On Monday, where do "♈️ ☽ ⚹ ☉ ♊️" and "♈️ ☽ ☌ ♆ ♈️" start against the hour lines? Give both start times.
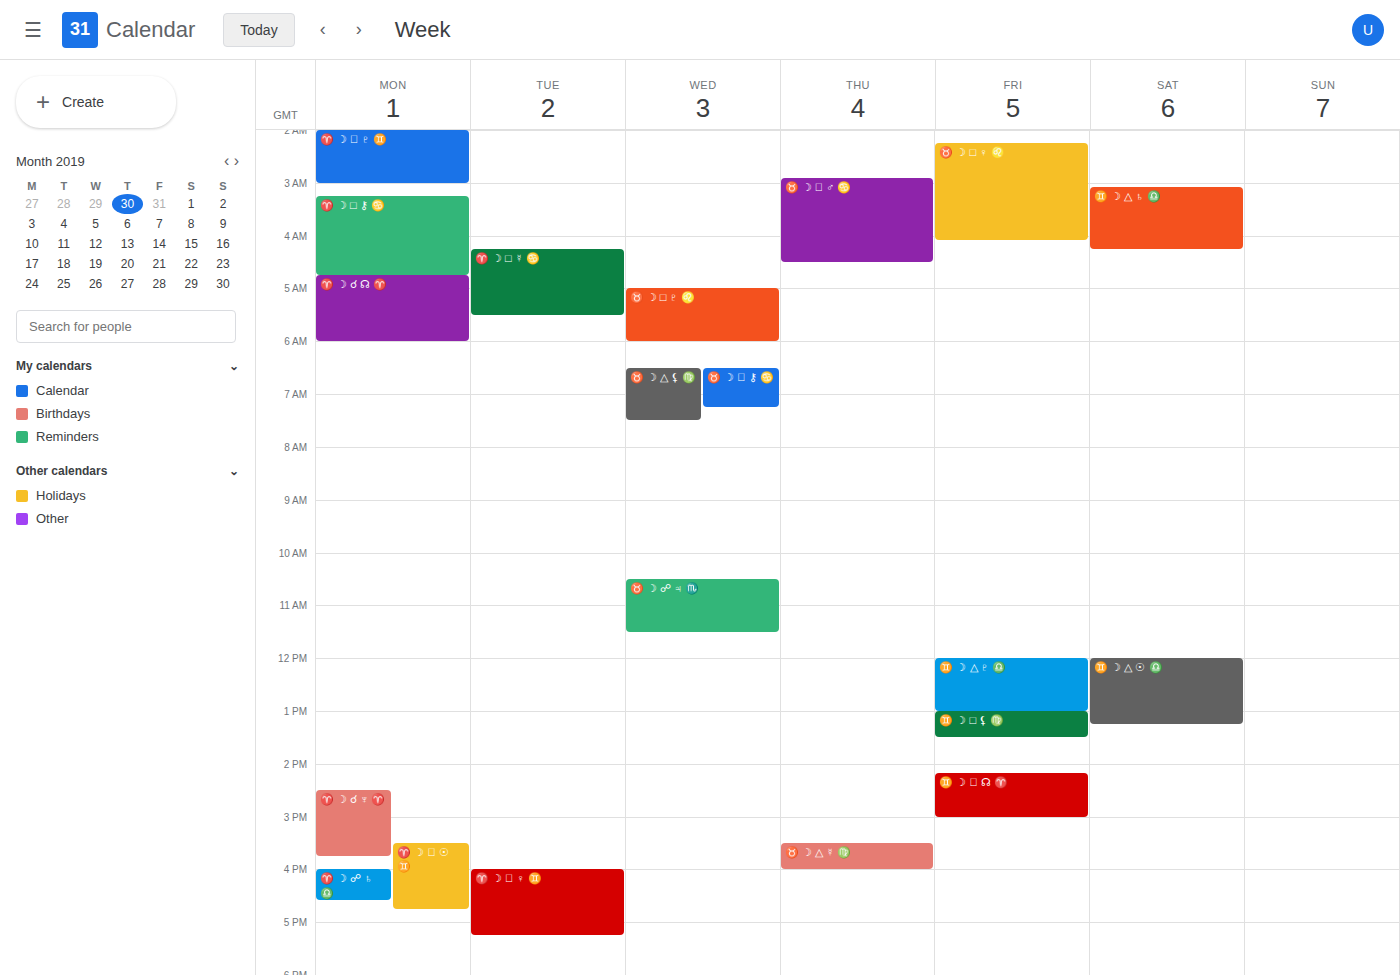
"♈️ ☽ ⚹ ☉ ♊️": 3:30 PM, halfway between the 3 PM and 4 PM lines. "♈️ ☽ ☌ ♆ ♈️": 2:30 PM, halfway between the 2 PM and 3 PM lines.